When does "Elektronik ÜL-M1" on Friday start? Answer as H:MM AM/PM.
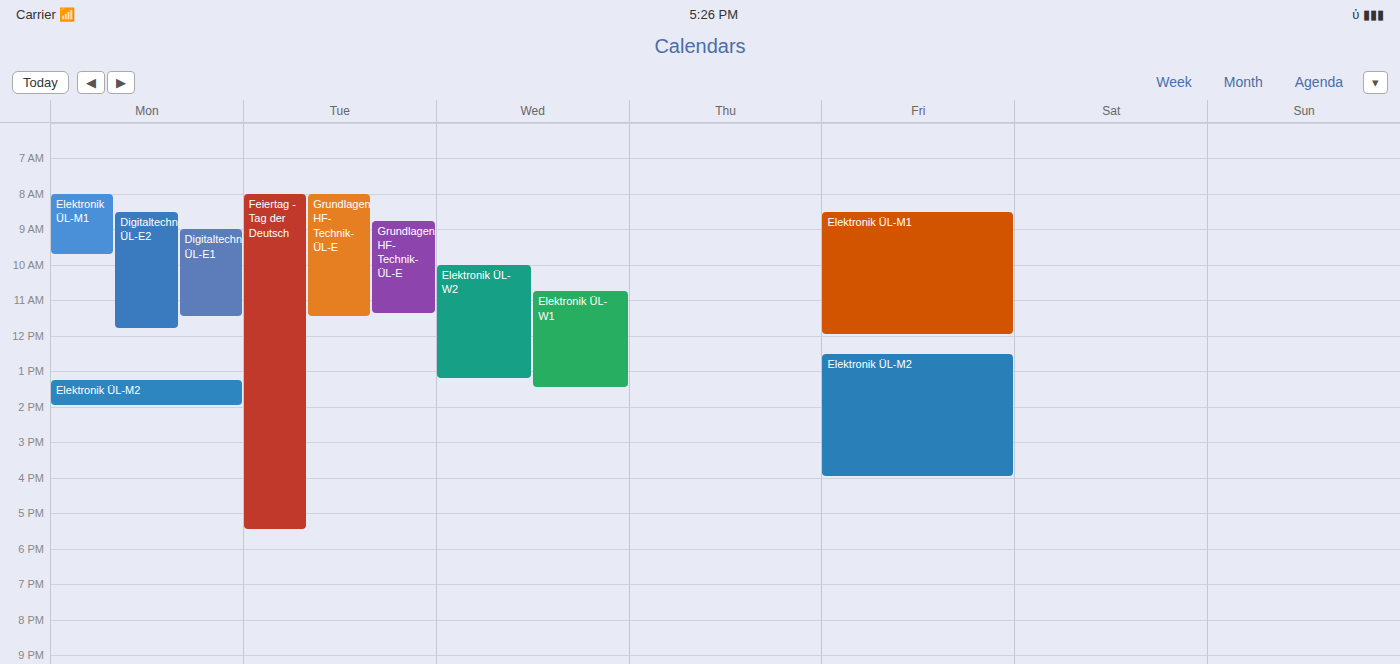
8:30 AM